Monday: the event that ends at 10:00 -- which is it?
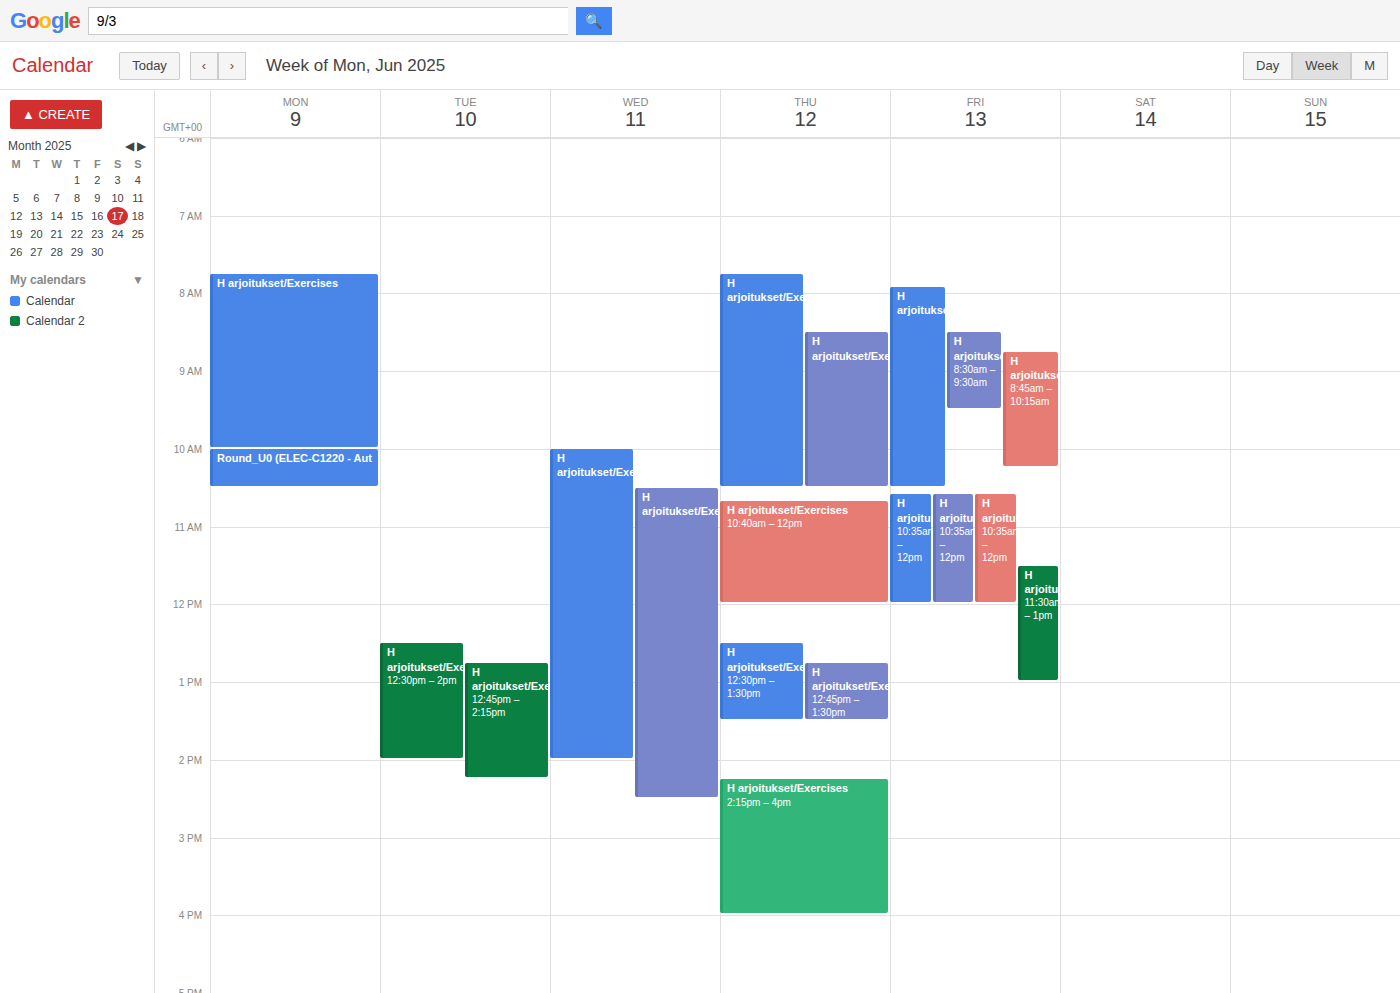
"H arjoitukset/Exercises"